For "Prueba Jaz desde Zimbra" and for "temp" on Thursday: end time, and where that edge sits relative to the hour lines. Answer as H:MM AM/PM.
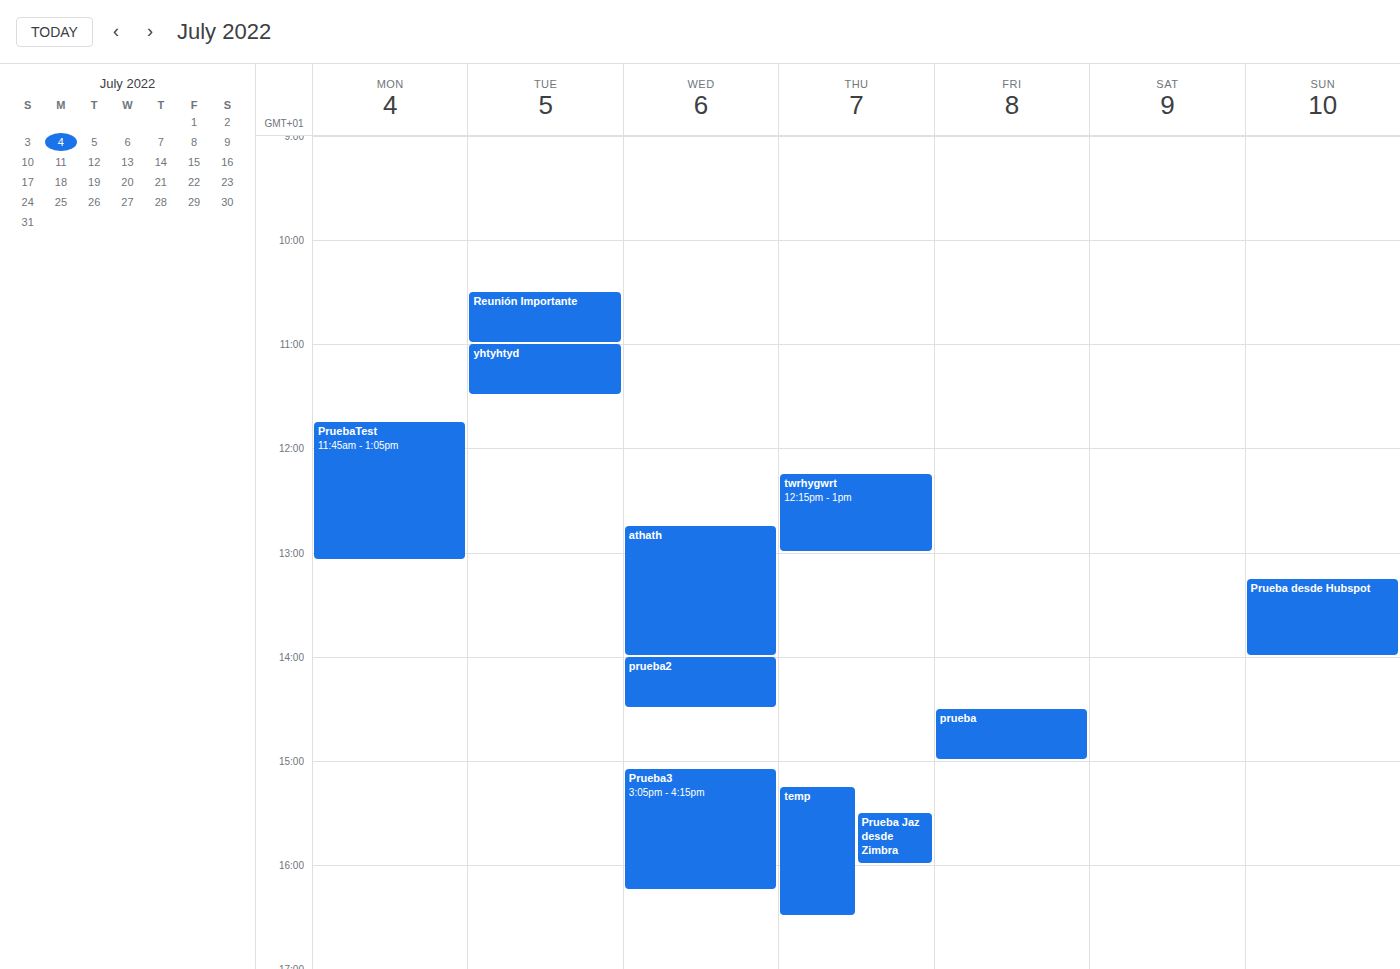
"Prueba Jaz desde Zimbra": 4:00 PM, exactly on the 4 PM line. "temp": 4:30 PM, halfway between the 4 PM and 5 PM lines.